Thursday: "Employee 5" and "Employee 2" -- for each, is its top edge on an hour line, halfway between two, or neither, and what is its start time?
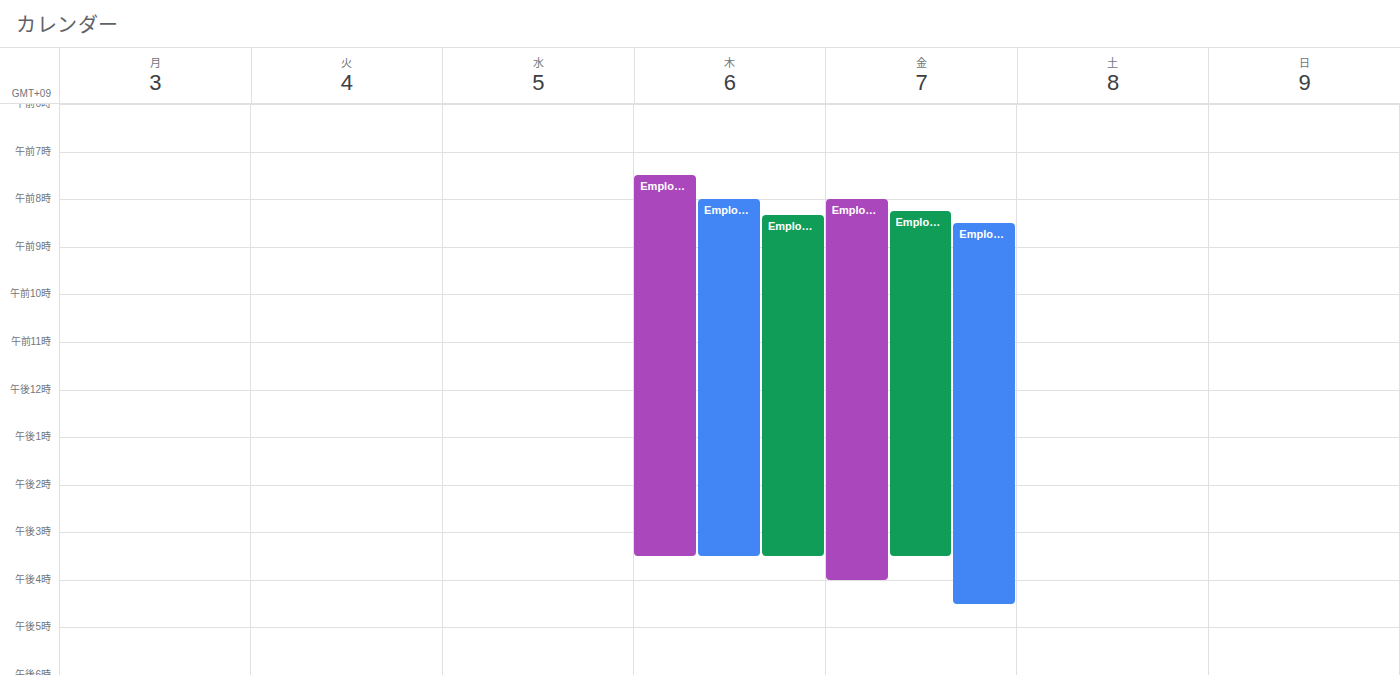
"Employee 5": 7:30 AM, halfway between the 7 AM and 8 AM lines. "Employee 2": 8:00 AM, exactly on the 8 AM line.